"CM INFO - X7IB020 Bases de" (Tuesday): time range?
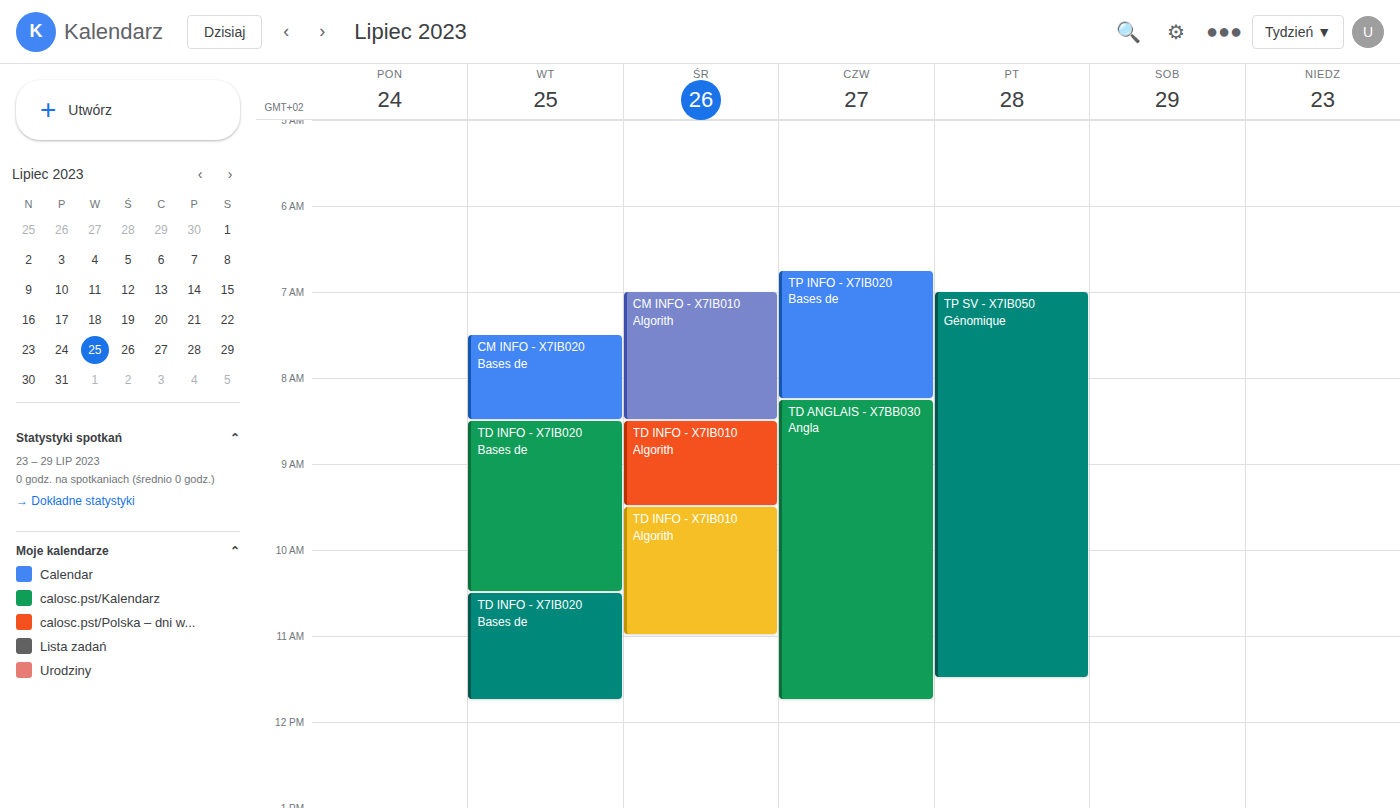
7:30 AM to 8:30 AM